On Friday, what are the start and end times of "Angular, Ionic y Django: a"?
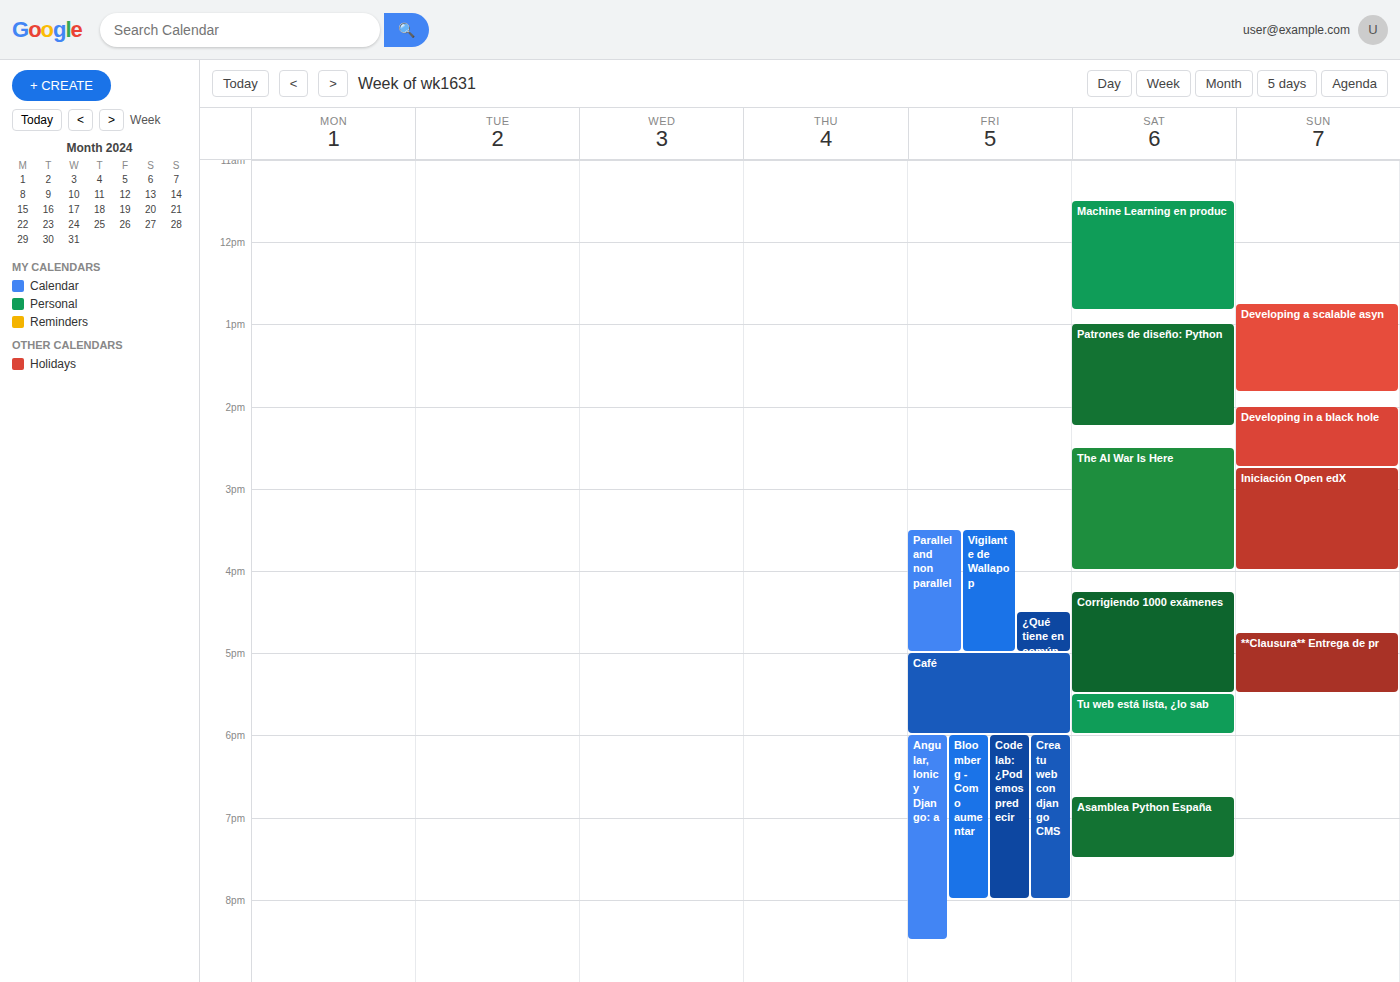
18:00 to 20:30